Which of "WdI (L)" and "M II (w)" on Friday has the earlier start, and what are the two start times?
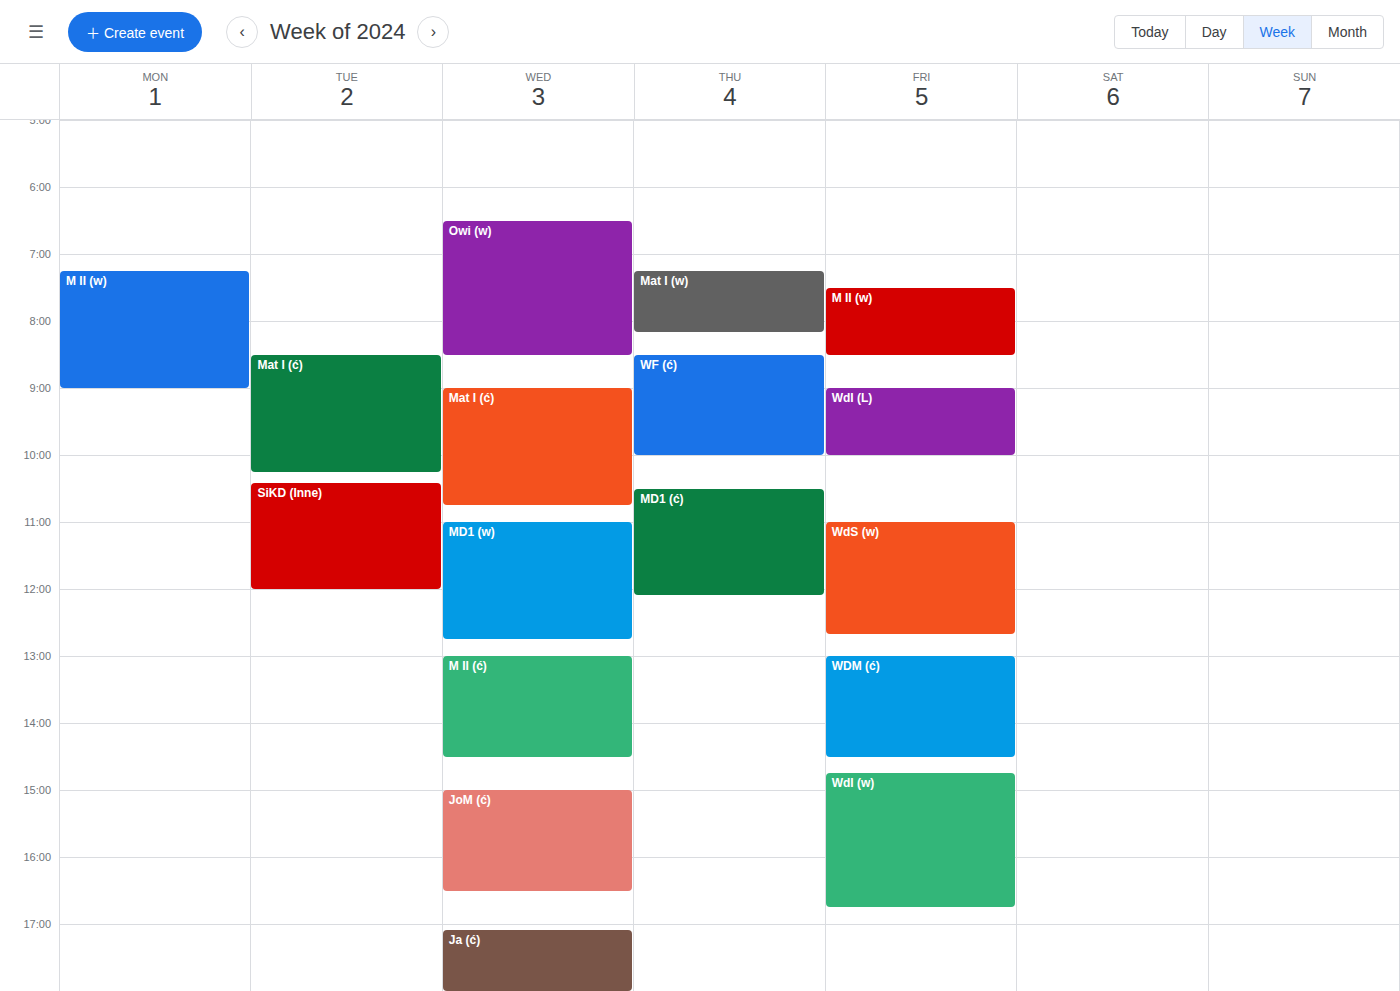
"M II (w)" 7:30 AM; "WdI (L)" 9:00 AM.